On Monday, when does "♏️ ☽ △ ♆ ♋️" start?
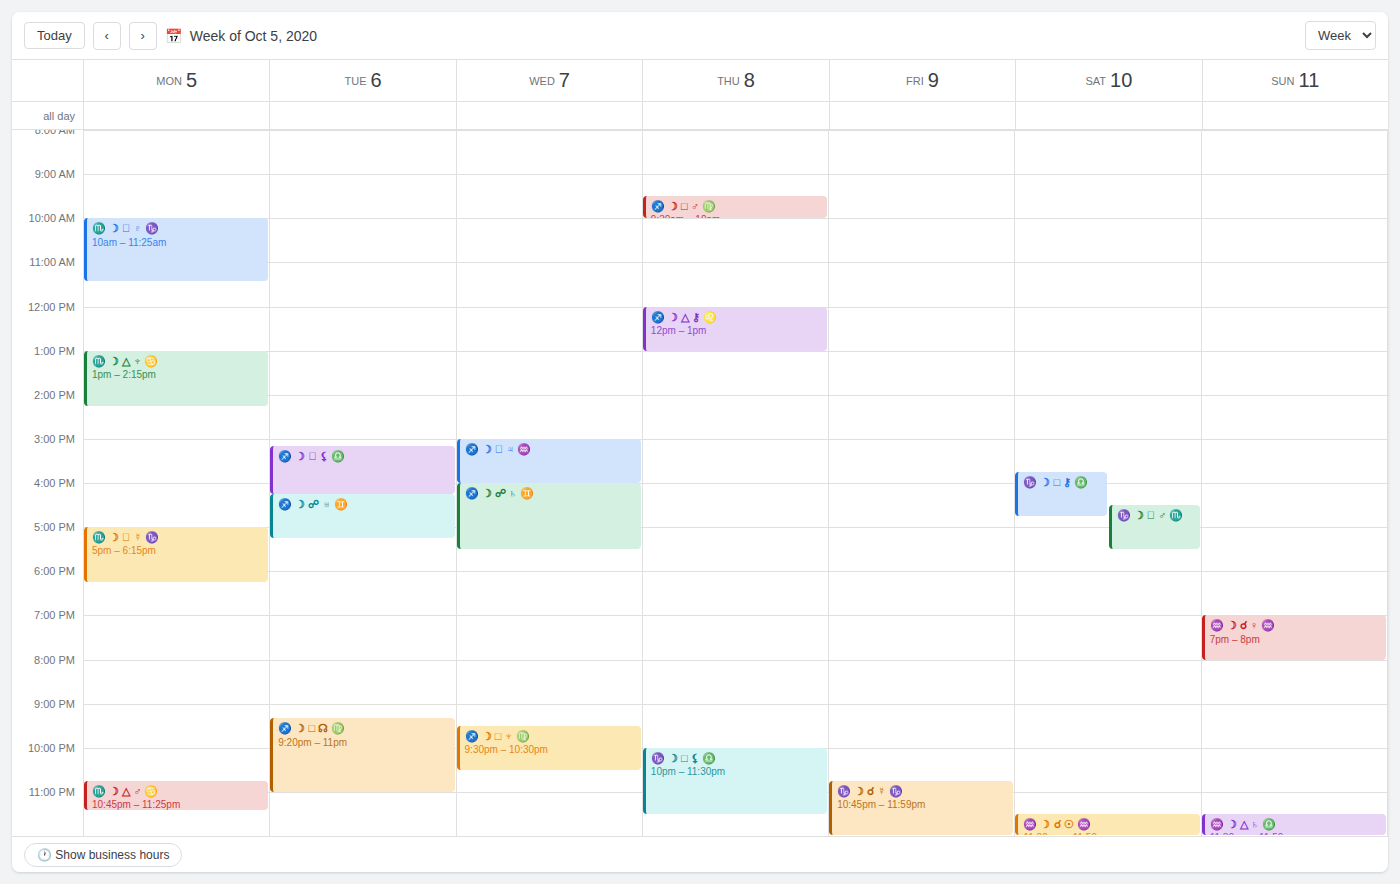
1:00 PM